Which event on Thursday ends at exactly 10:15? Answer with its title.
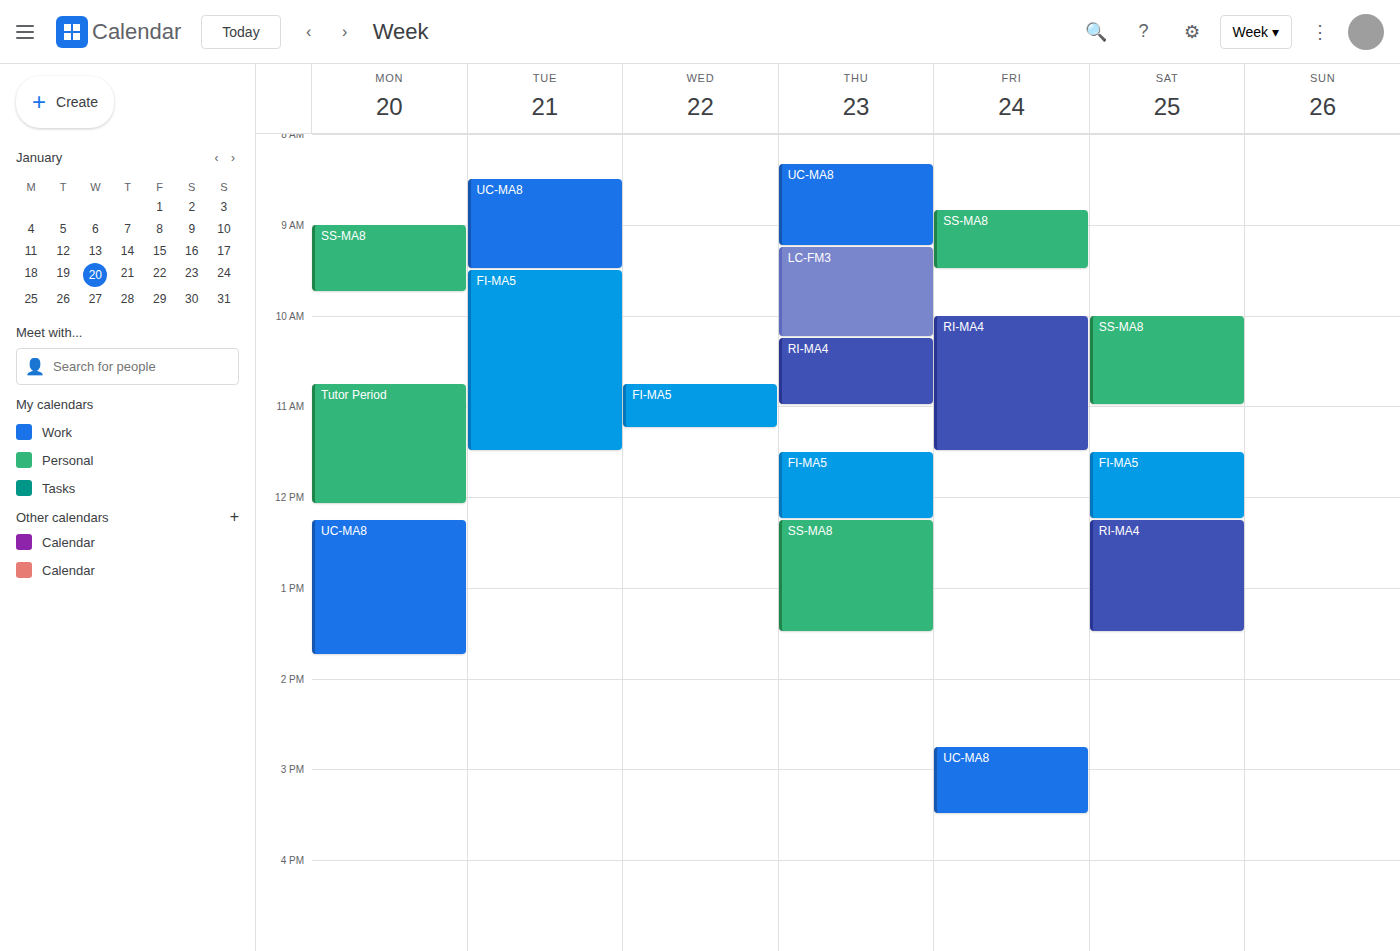
"LC-FM3"